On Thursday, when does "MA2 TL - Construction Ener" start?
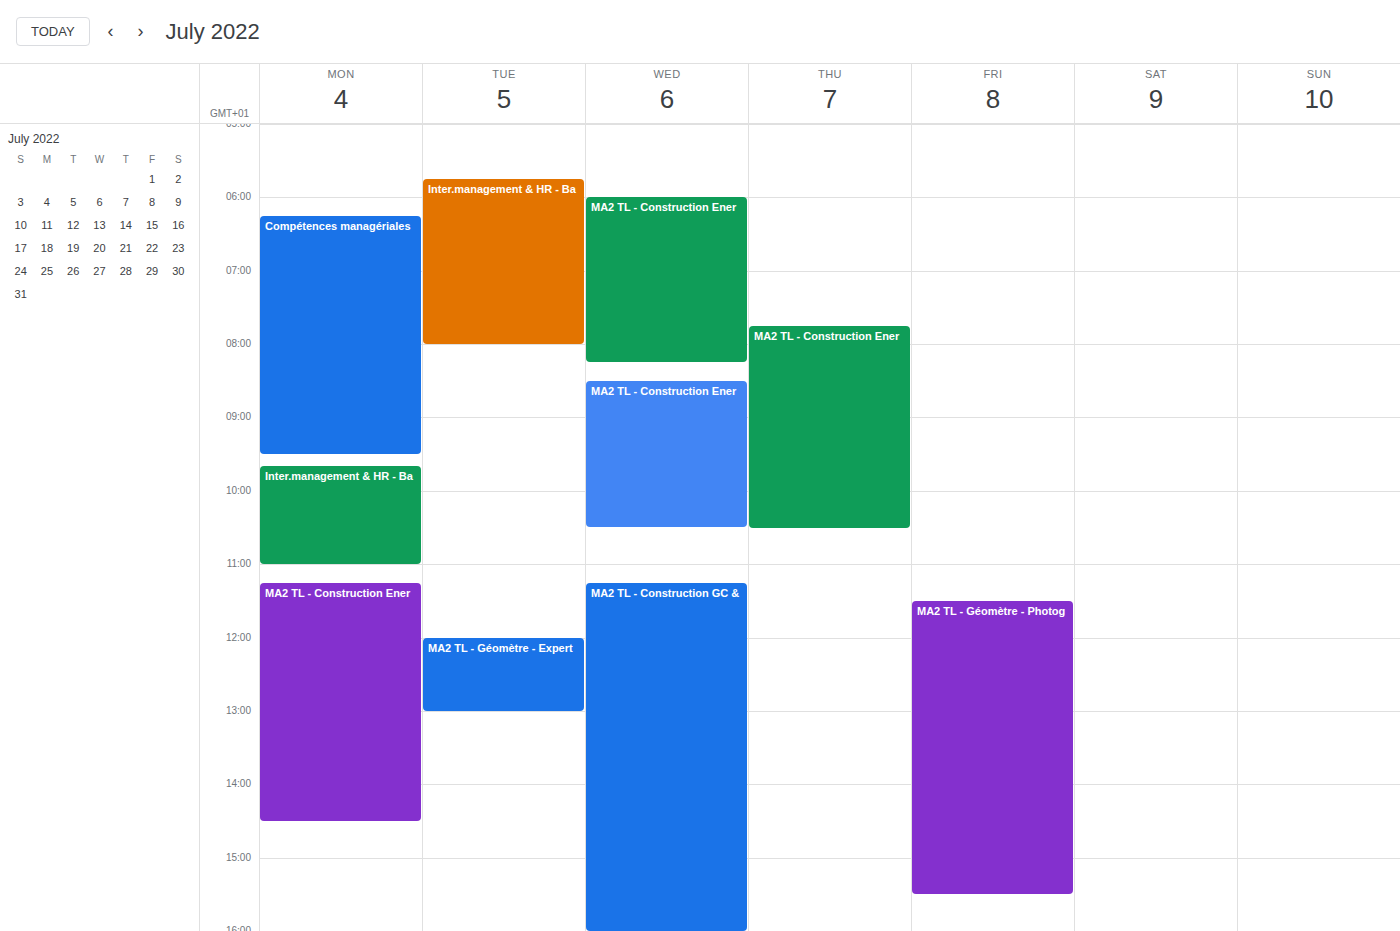
7:45 AM